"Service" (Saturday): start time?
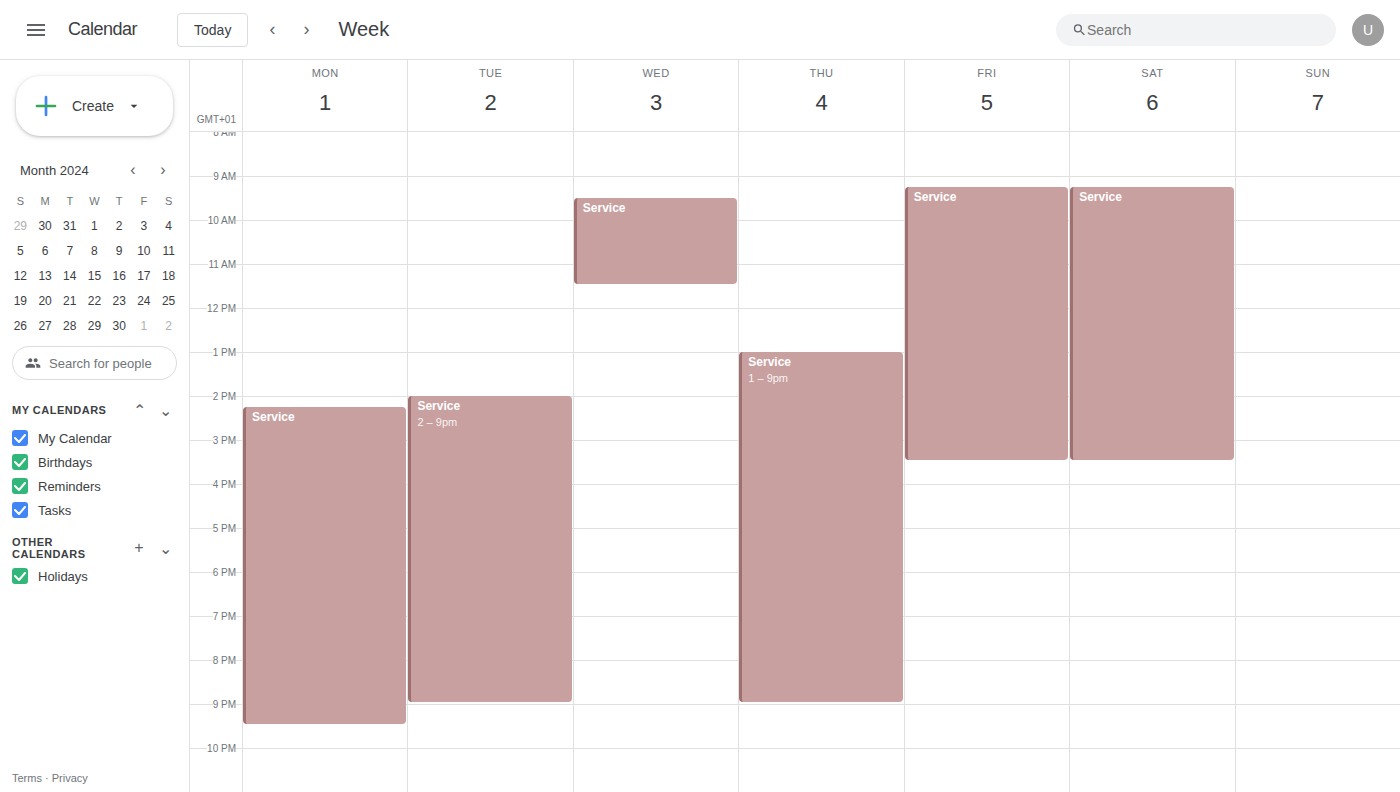
9:15 AM